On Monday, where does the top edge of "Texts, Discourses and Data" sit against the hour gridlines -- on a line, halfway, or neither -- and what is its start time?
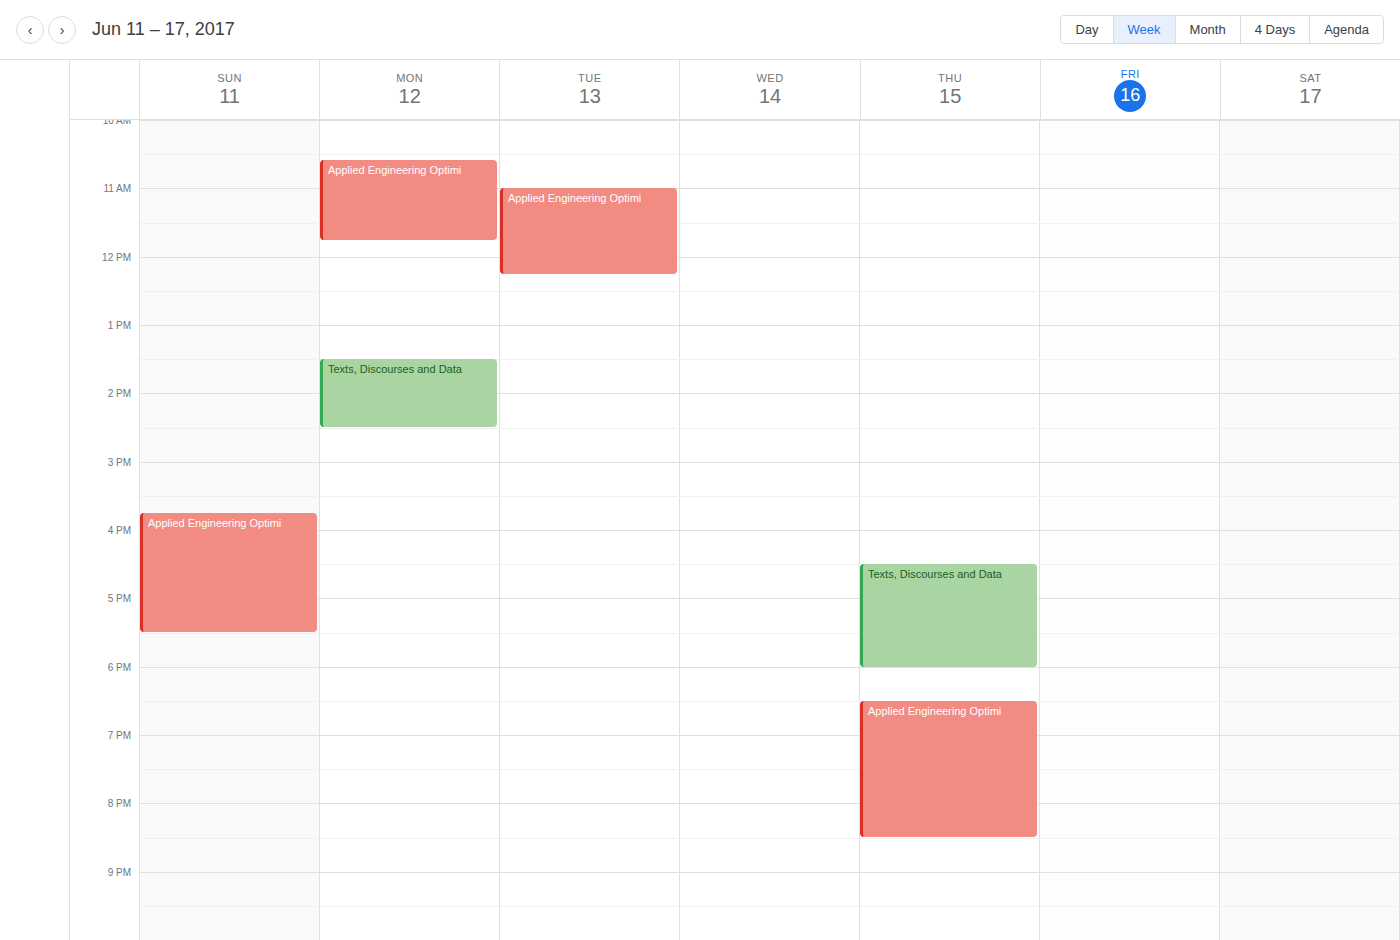
1:30 PM -- halfway between the 1 PM and 2 PM lines.